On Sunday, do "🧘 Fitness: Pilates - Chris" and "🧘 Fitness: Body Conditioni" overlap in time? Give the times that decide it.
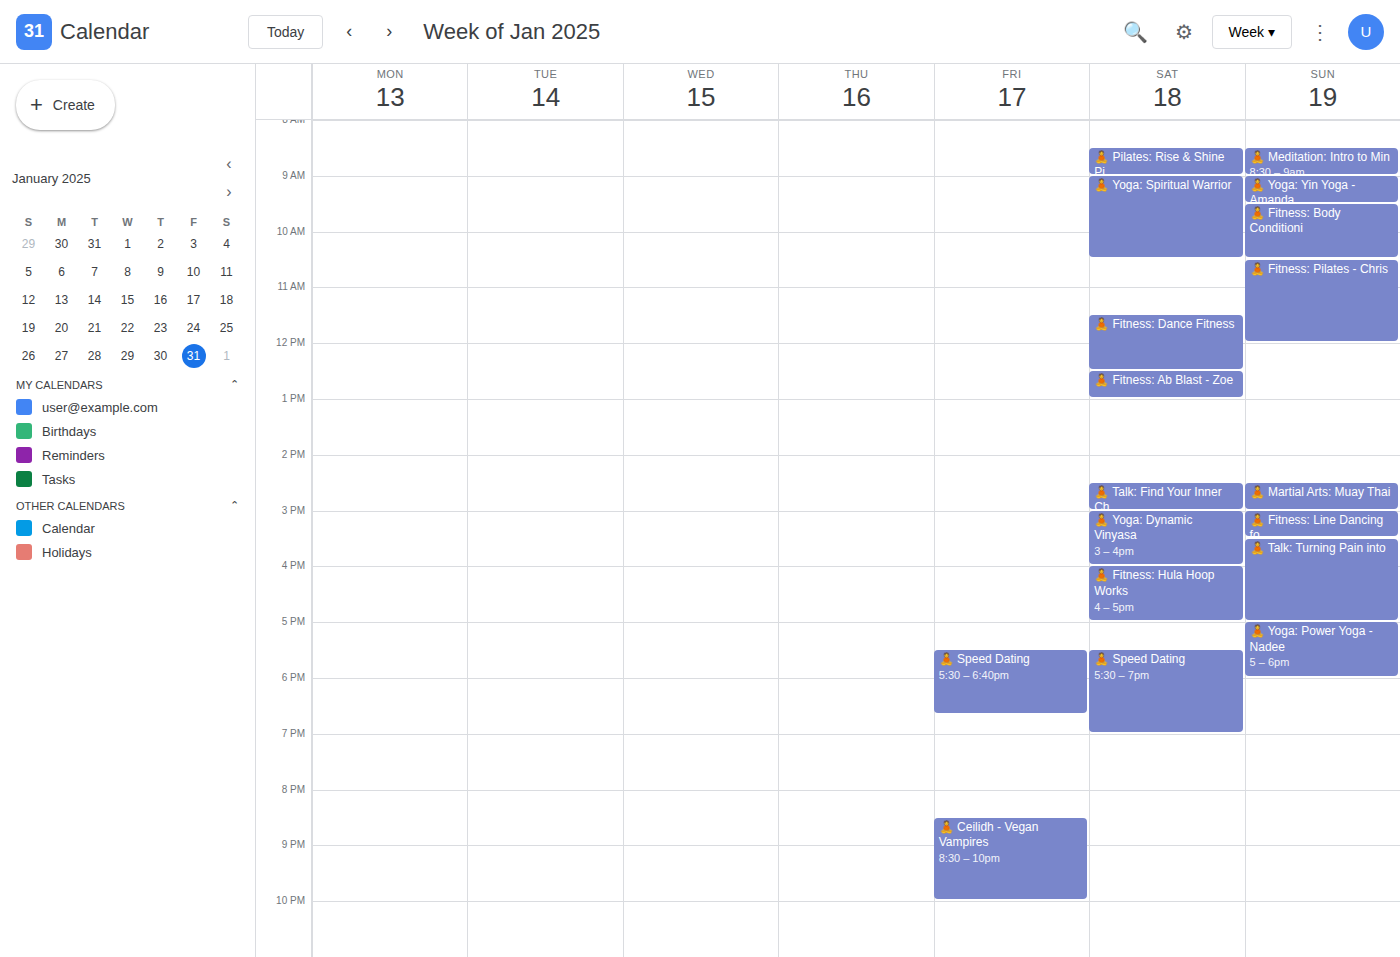
"🧘 Fitness: Body Conditioni" ends at 10:30, exactly when "🧘 Fitness: Pilates - Chris" starts -- they touch but do not overlap.